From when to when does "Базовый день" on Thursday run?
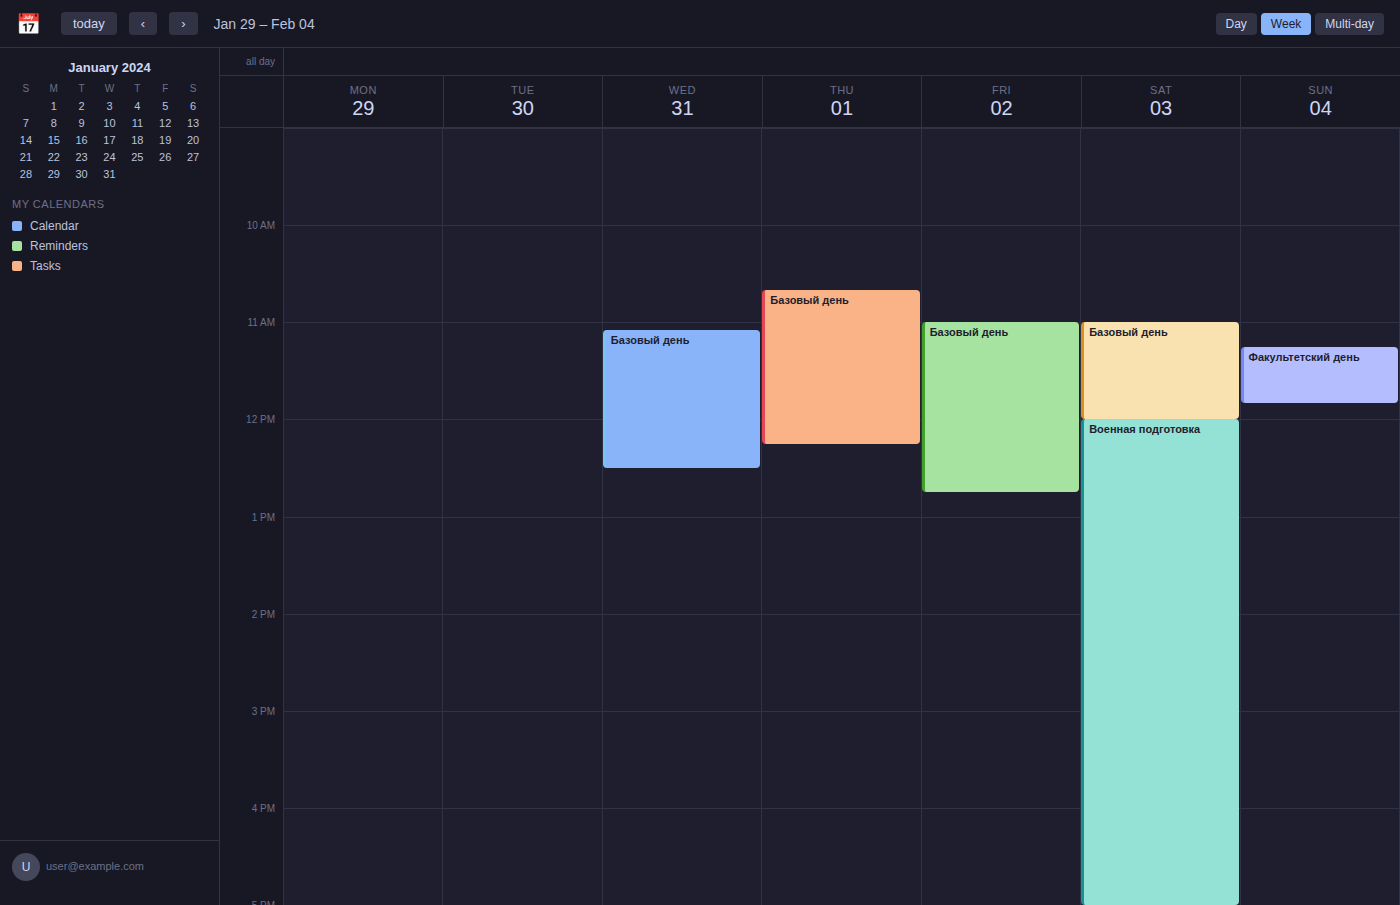
10:40 AM to 12:15 PM